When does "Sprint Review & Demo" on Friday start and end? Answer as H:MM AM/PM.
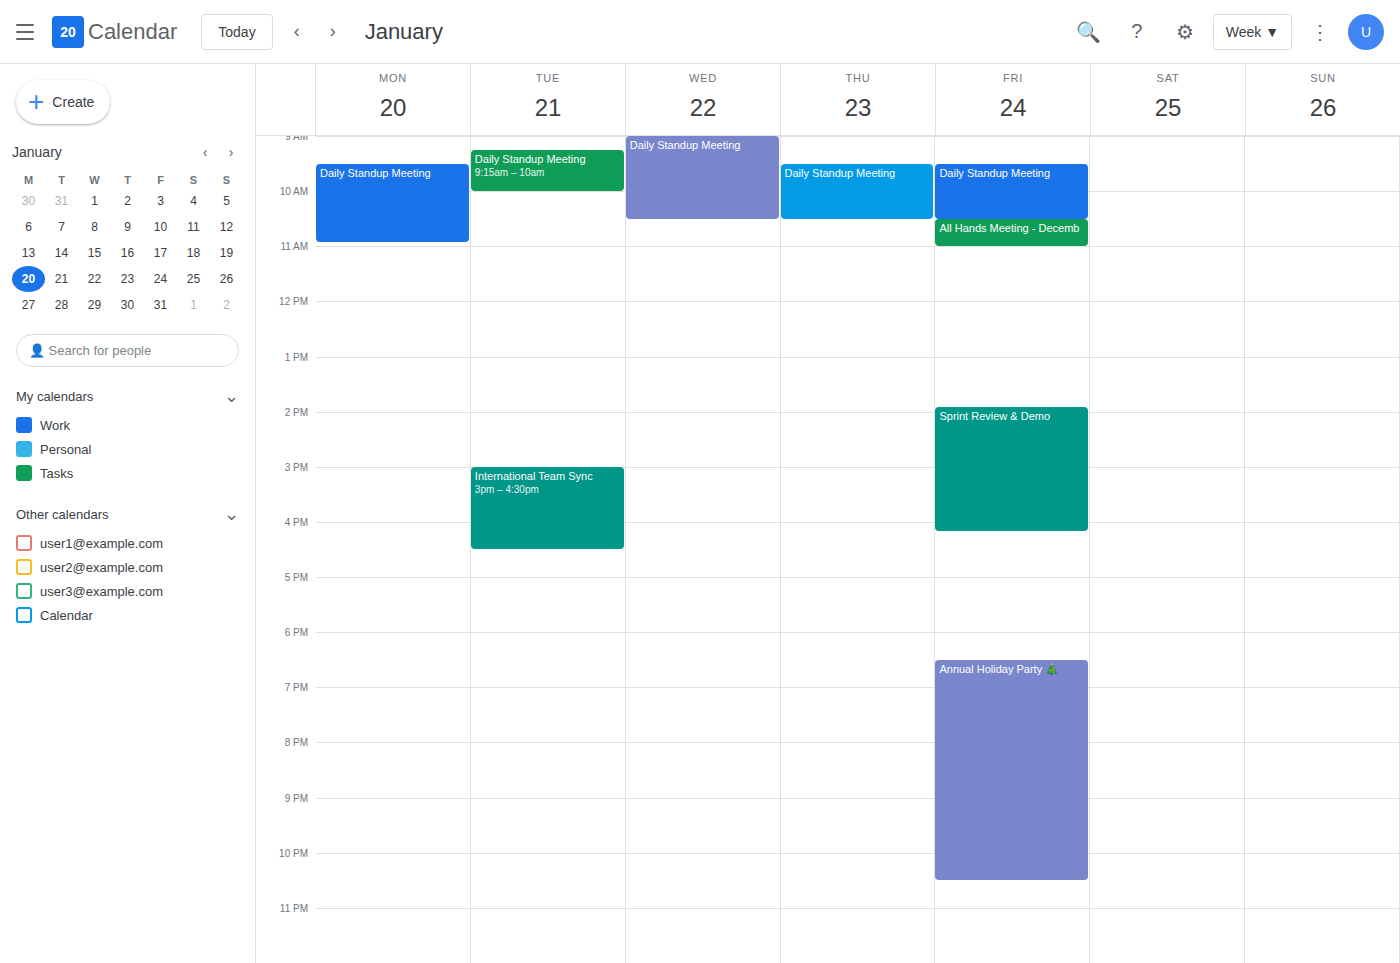
1:55 PM to 4:10 PM